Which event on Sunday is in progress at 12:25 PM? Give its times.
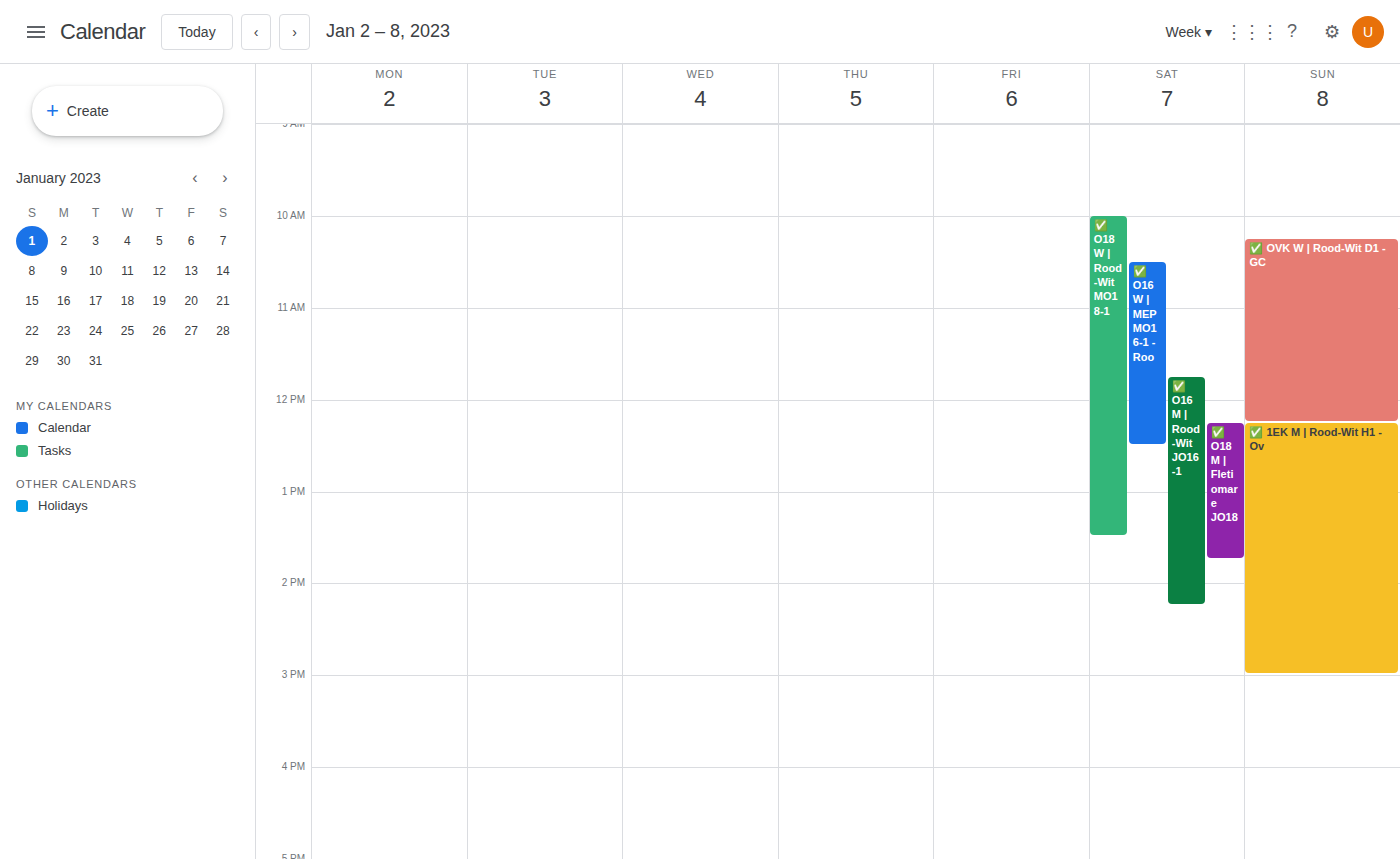
"✅ 1EK M | Rood-Wit H1 - Ov", 12:15 PM to 3:00 PM